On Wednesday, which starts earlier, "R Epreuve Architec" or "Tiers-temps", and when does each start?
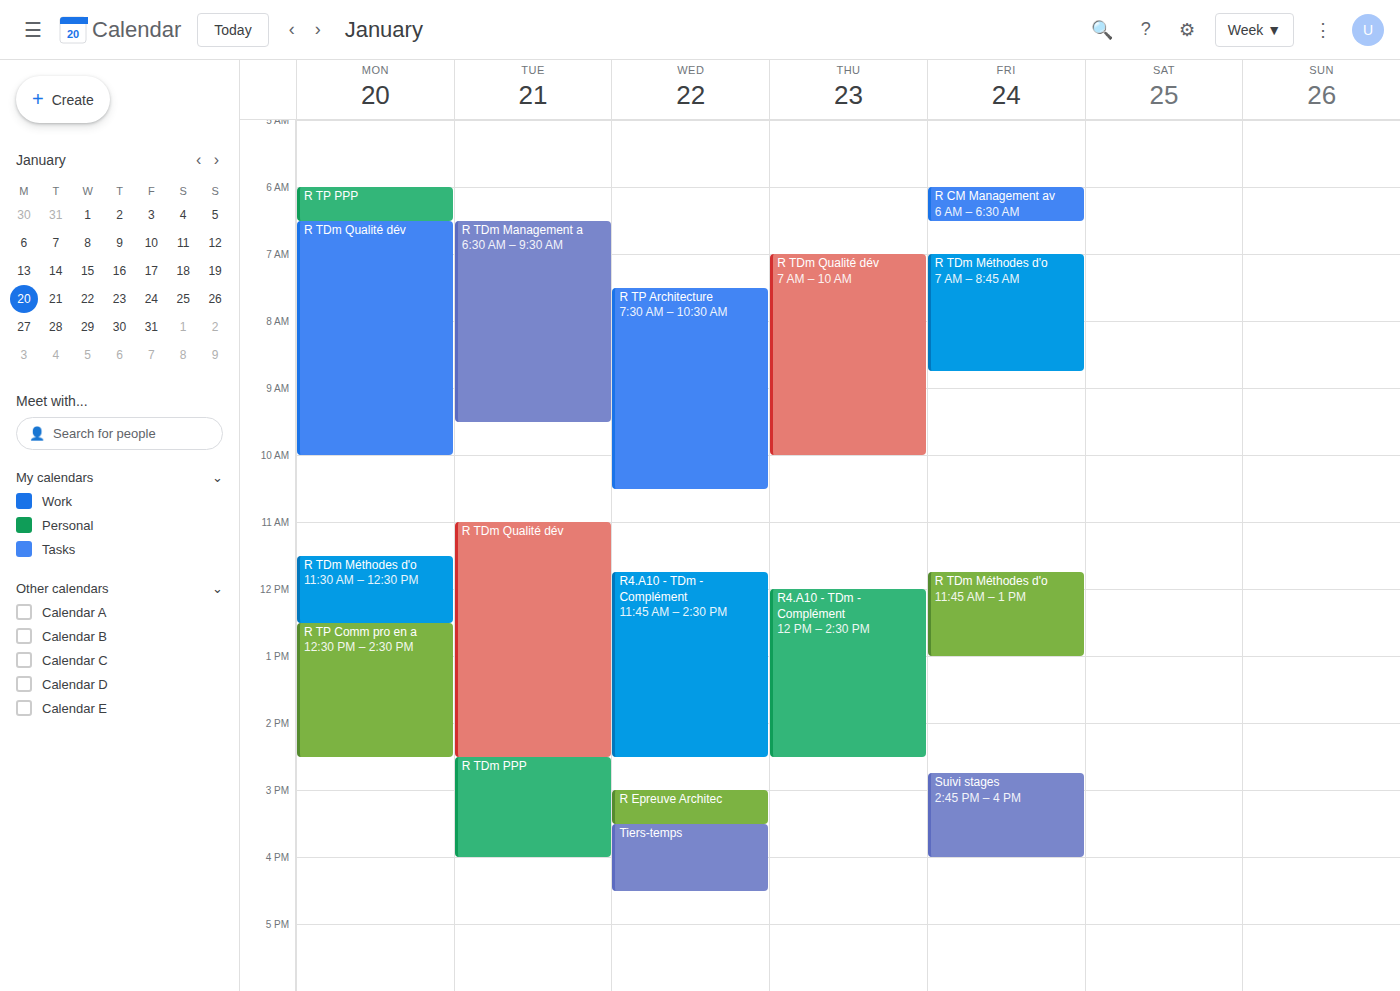
"R Epreuve Architec" 15:00; "Tiers-temps" 15:30.